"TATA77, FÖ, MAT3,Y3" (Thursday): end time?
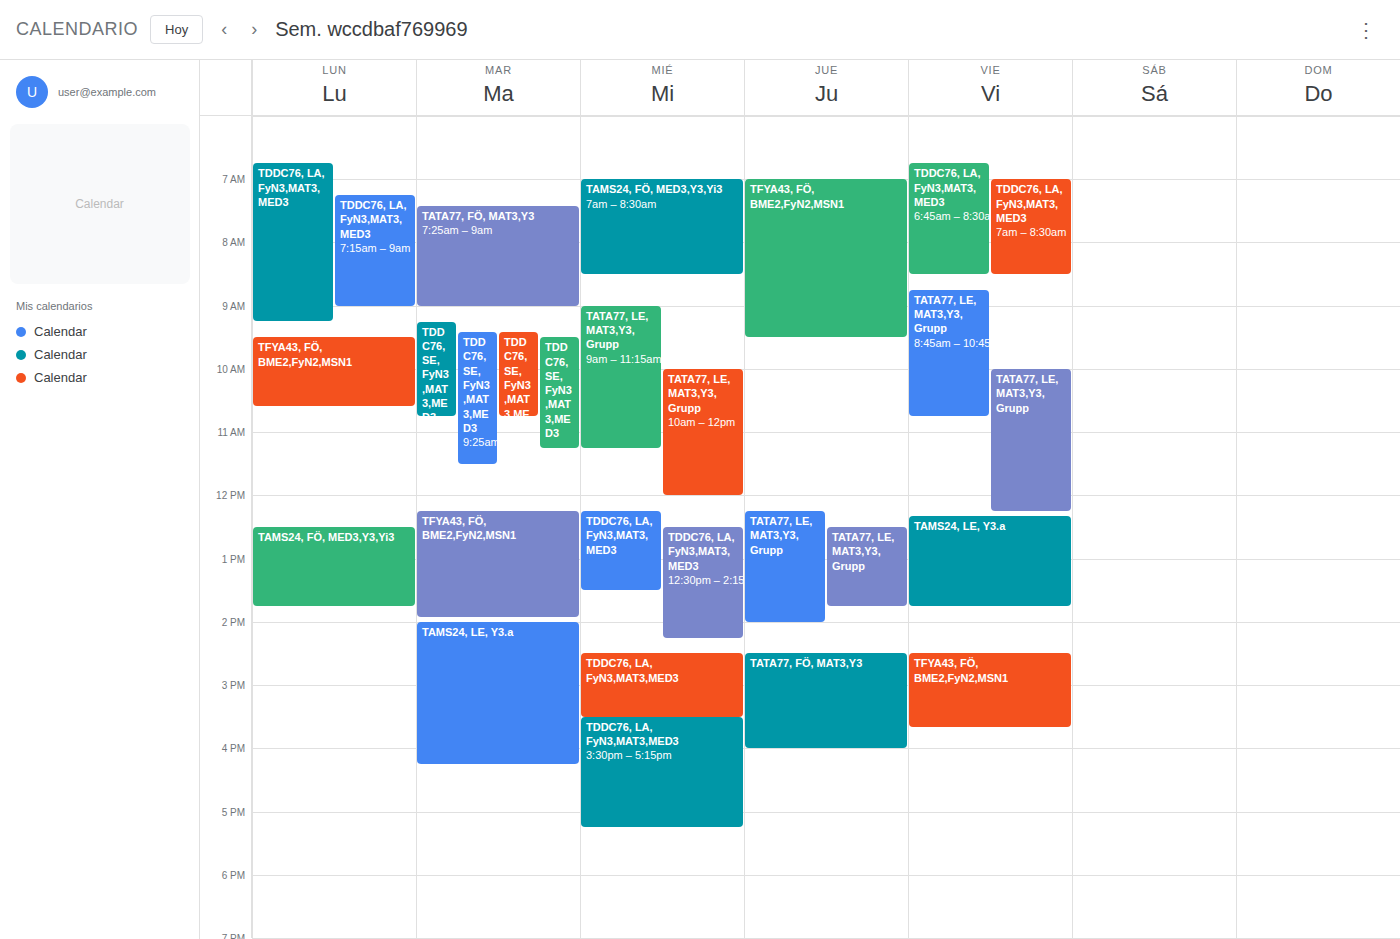
4:00 PM